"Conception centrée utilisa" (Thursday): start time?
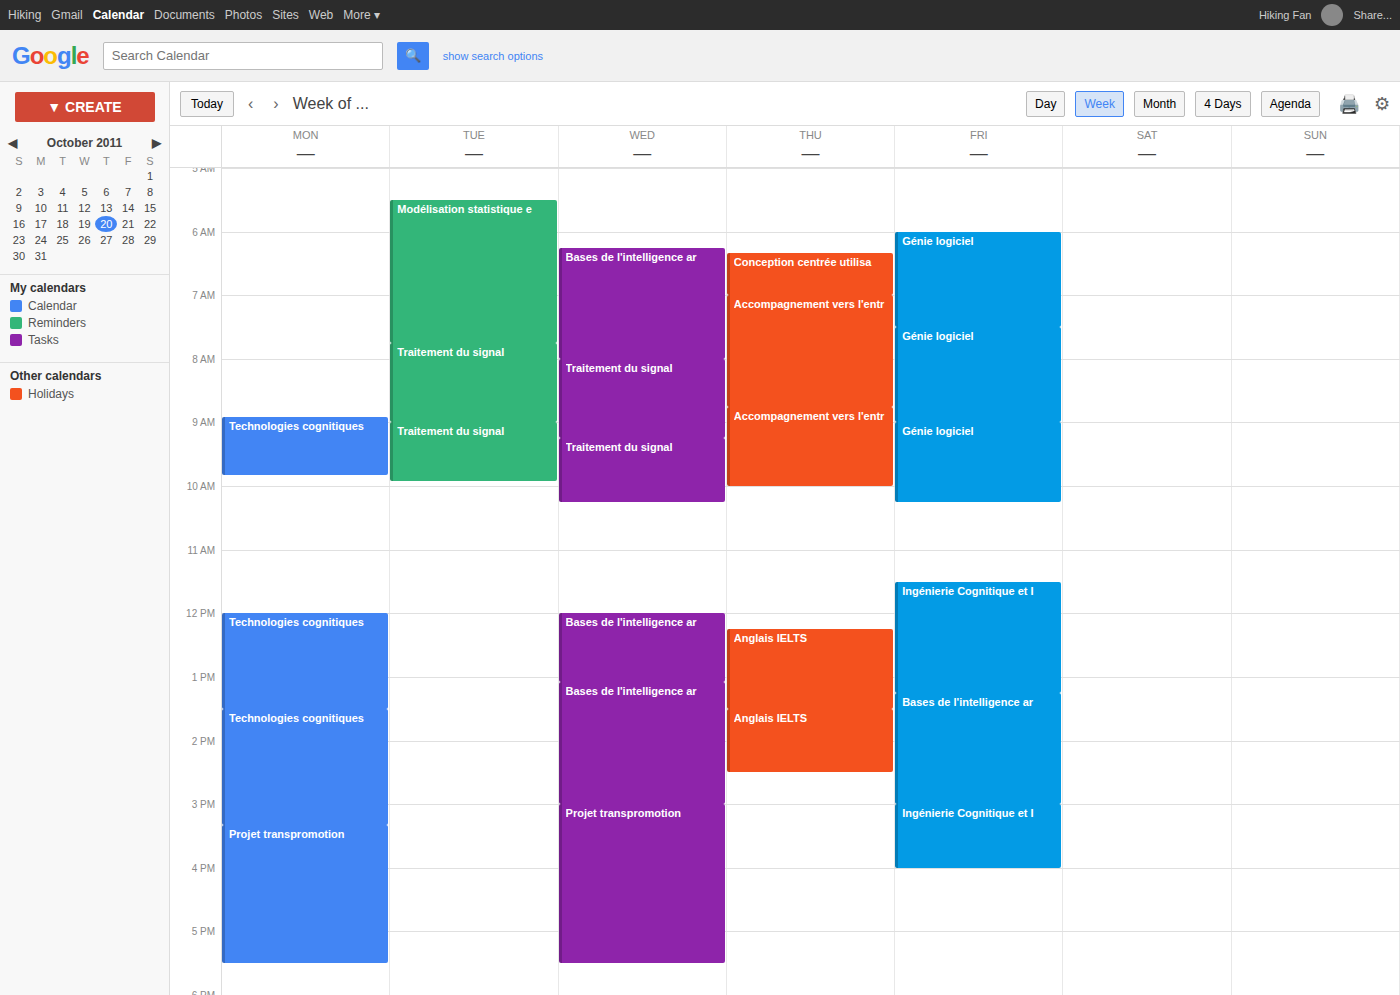
6:20 AM